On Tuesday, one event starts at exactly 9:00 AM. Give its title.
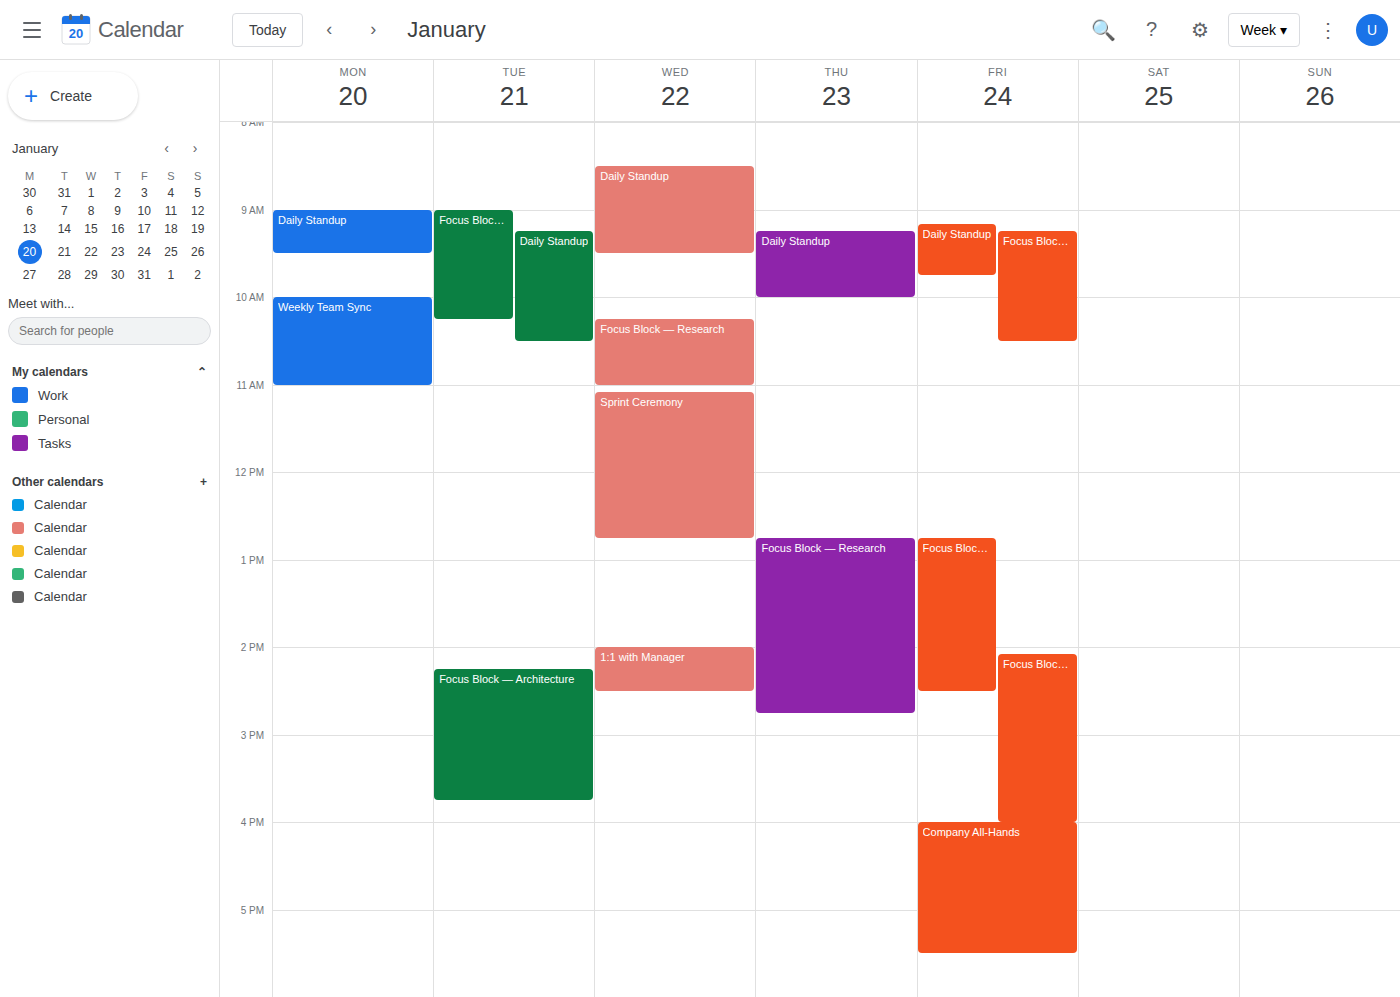
"Focus Block — Design Revie"